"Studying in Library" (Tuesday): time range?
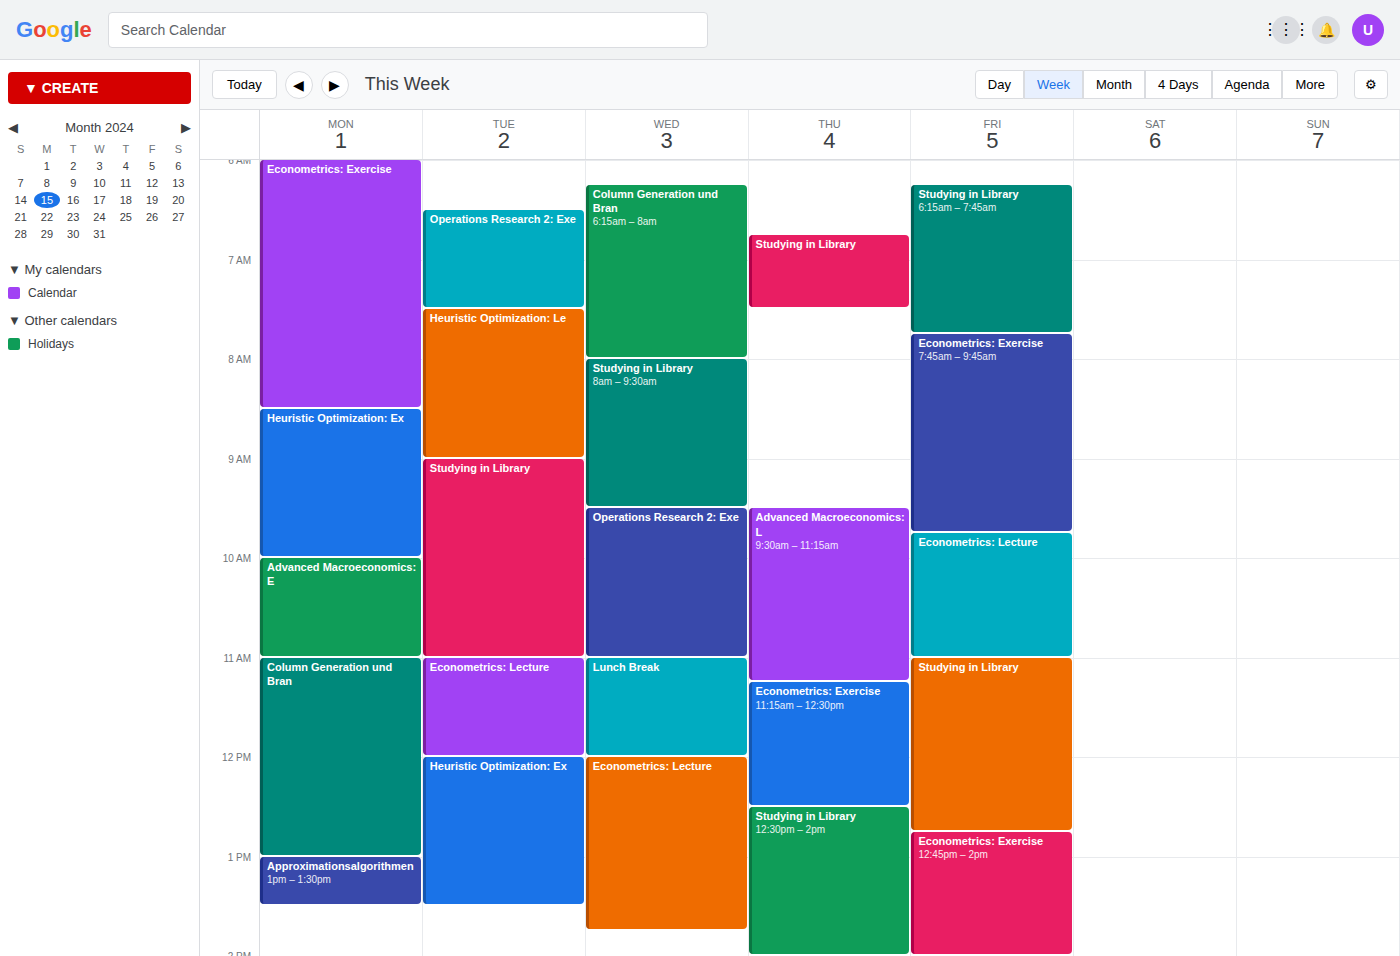
09:00 to 11:00